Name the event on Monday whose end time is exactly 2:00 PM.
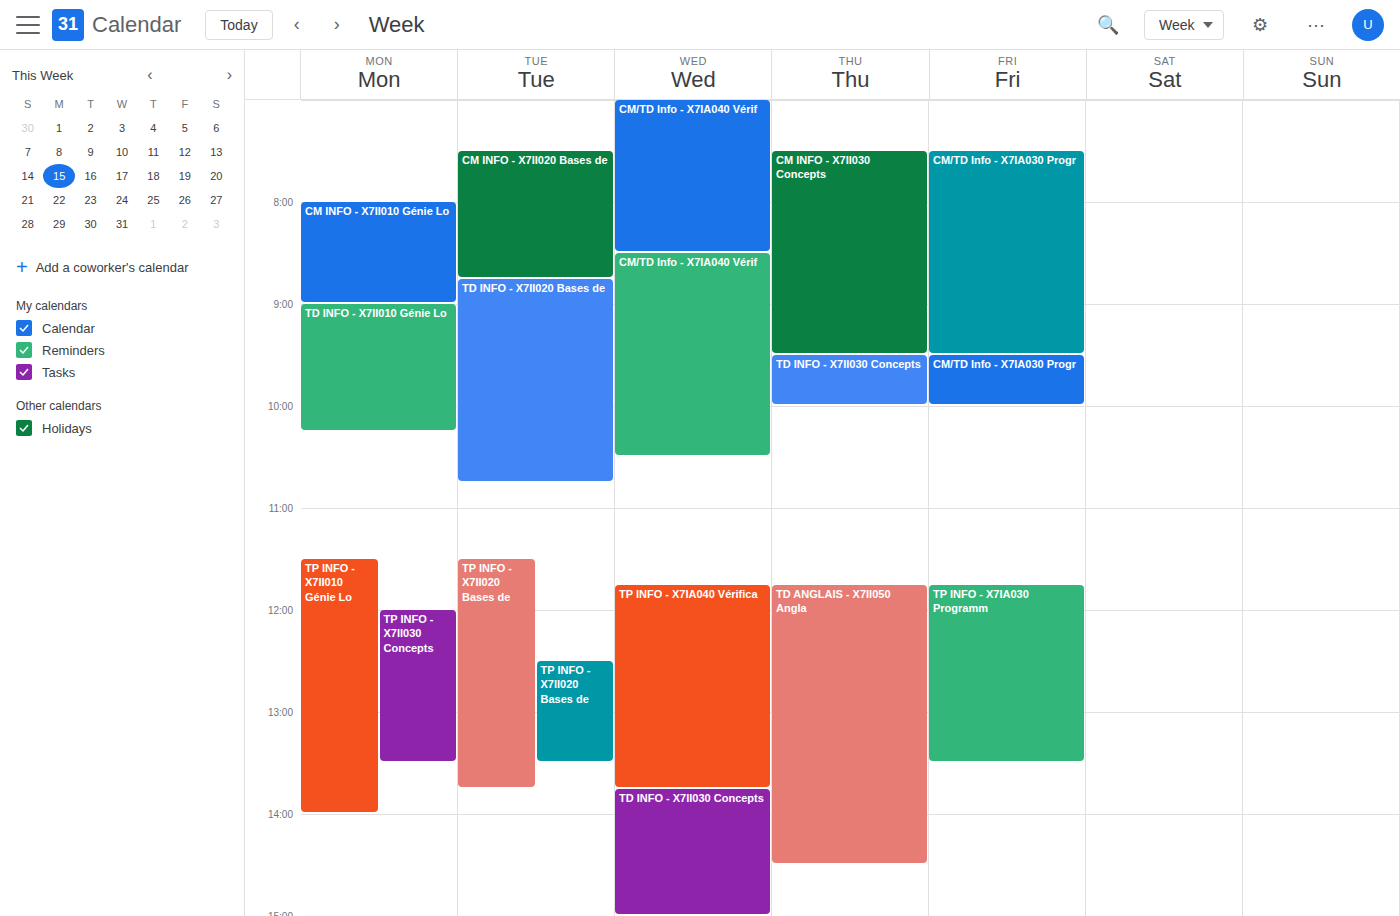
"TP INFO - X7II010 Génie Lo"